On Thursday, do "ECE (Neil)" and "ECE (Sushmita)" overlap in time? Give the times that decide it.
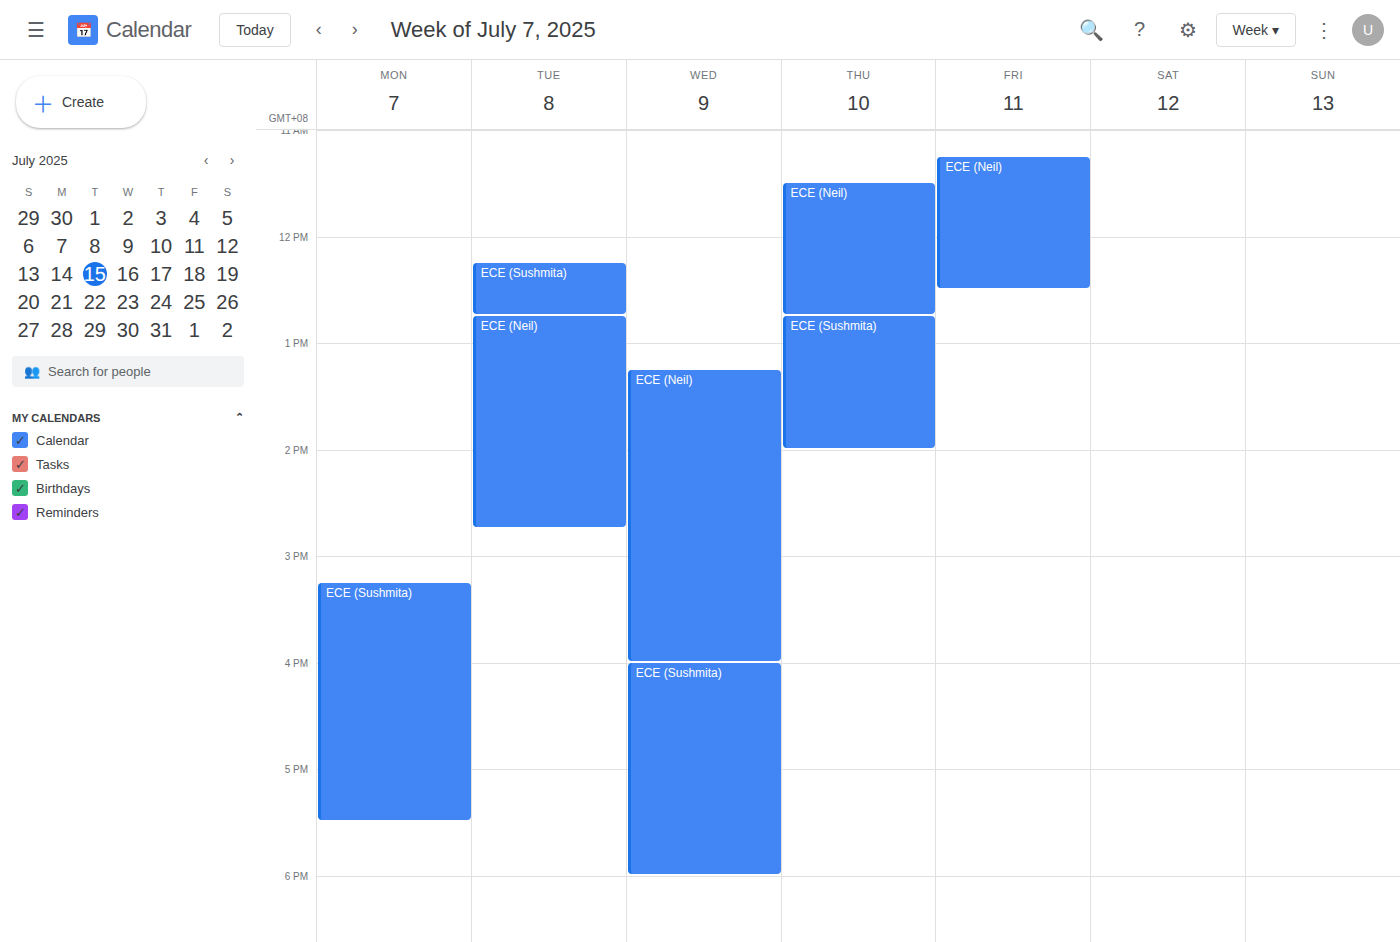
"ECE (Neil)" ends at 12:45 PM, exactly when "ECE (Sushmita)" starts -- they touch but do not overlap.